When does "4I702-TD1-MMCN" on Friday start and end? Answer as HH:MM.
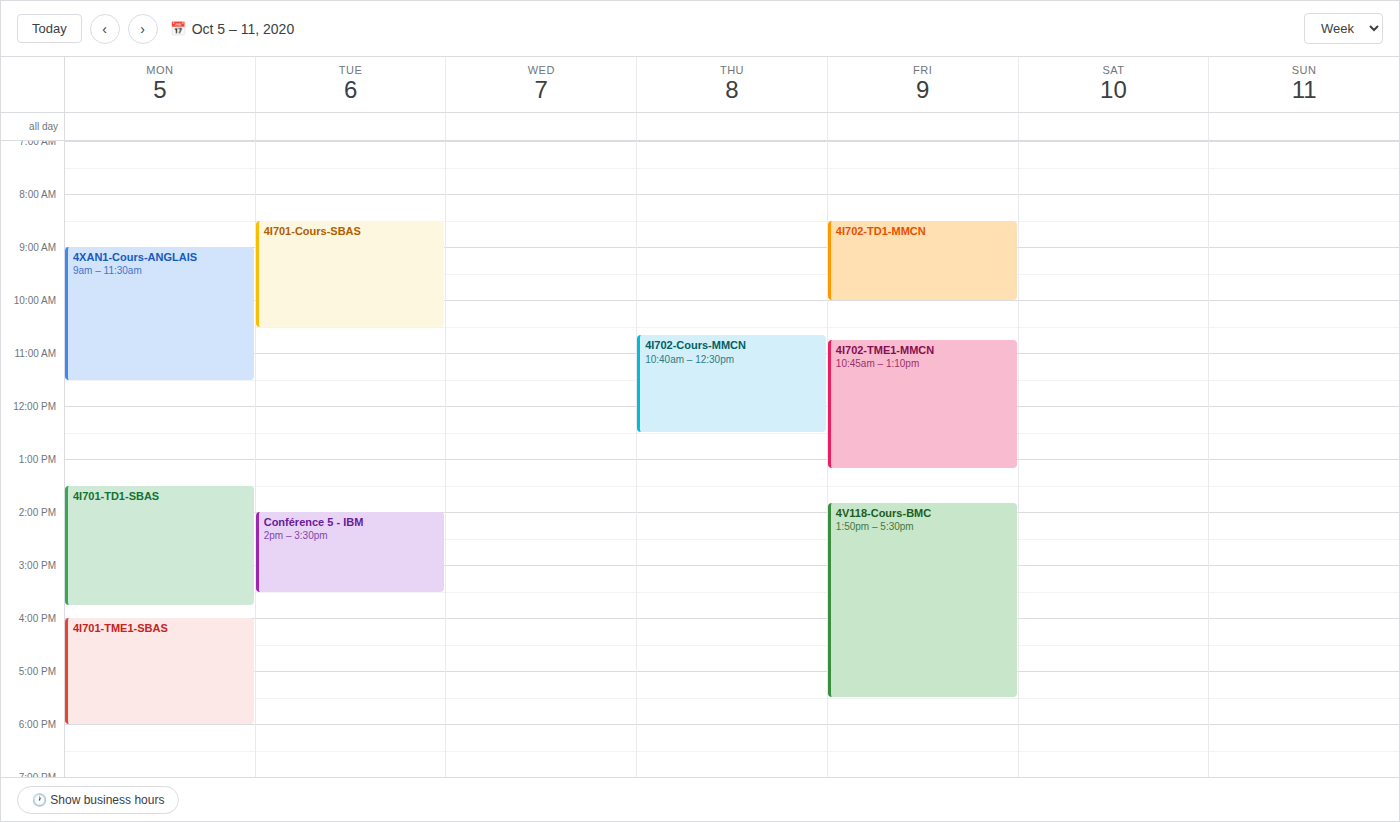
08:30 to 10:00